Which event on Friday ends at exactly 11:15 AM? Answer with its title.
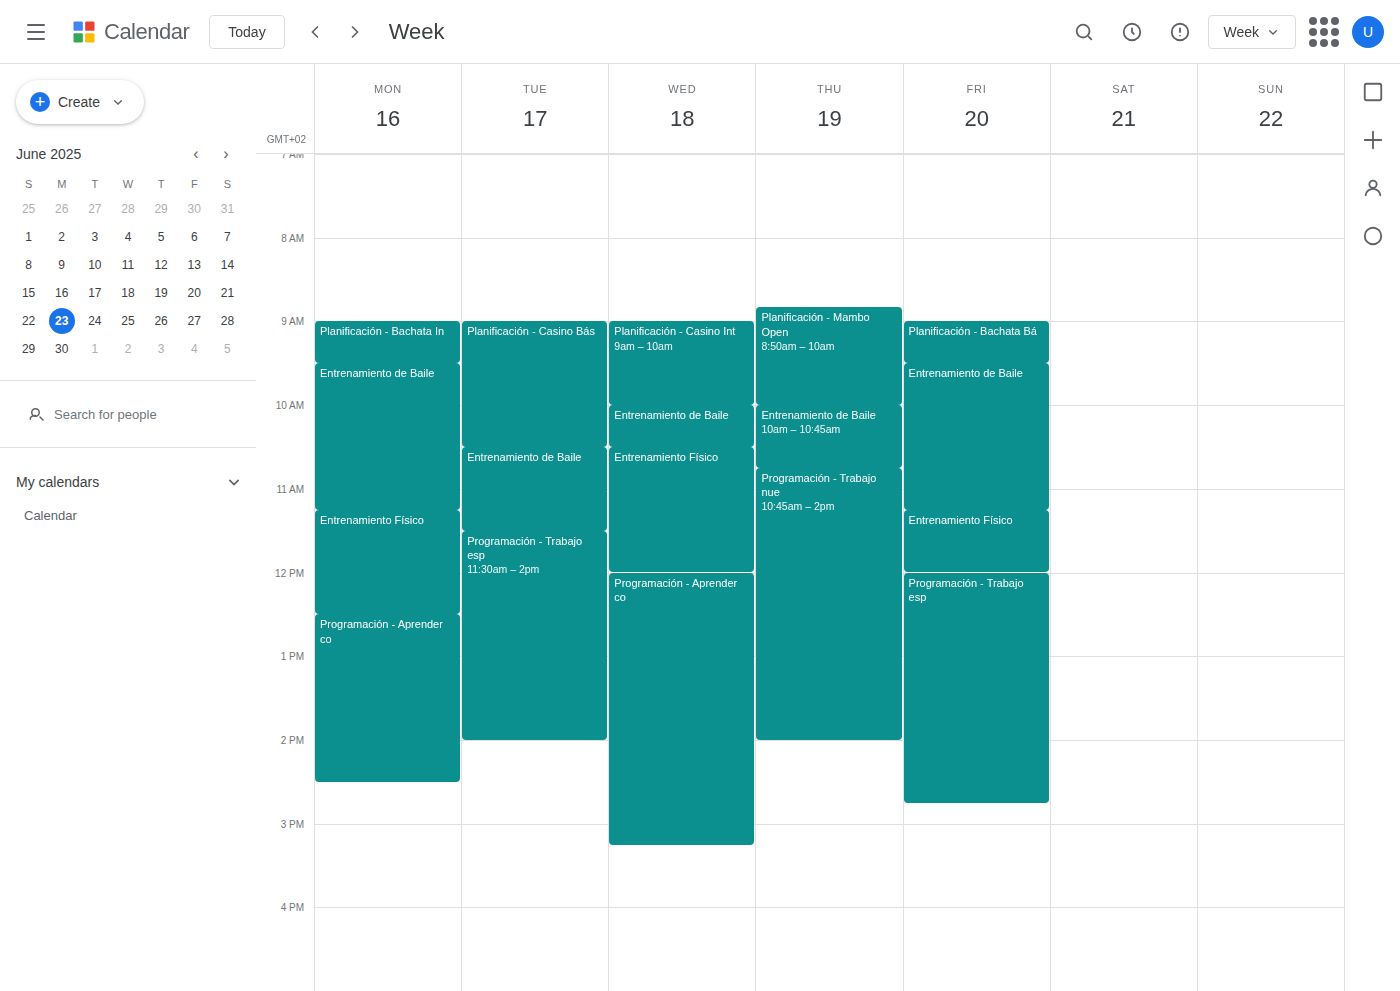
"Entrenamiento de Baile"